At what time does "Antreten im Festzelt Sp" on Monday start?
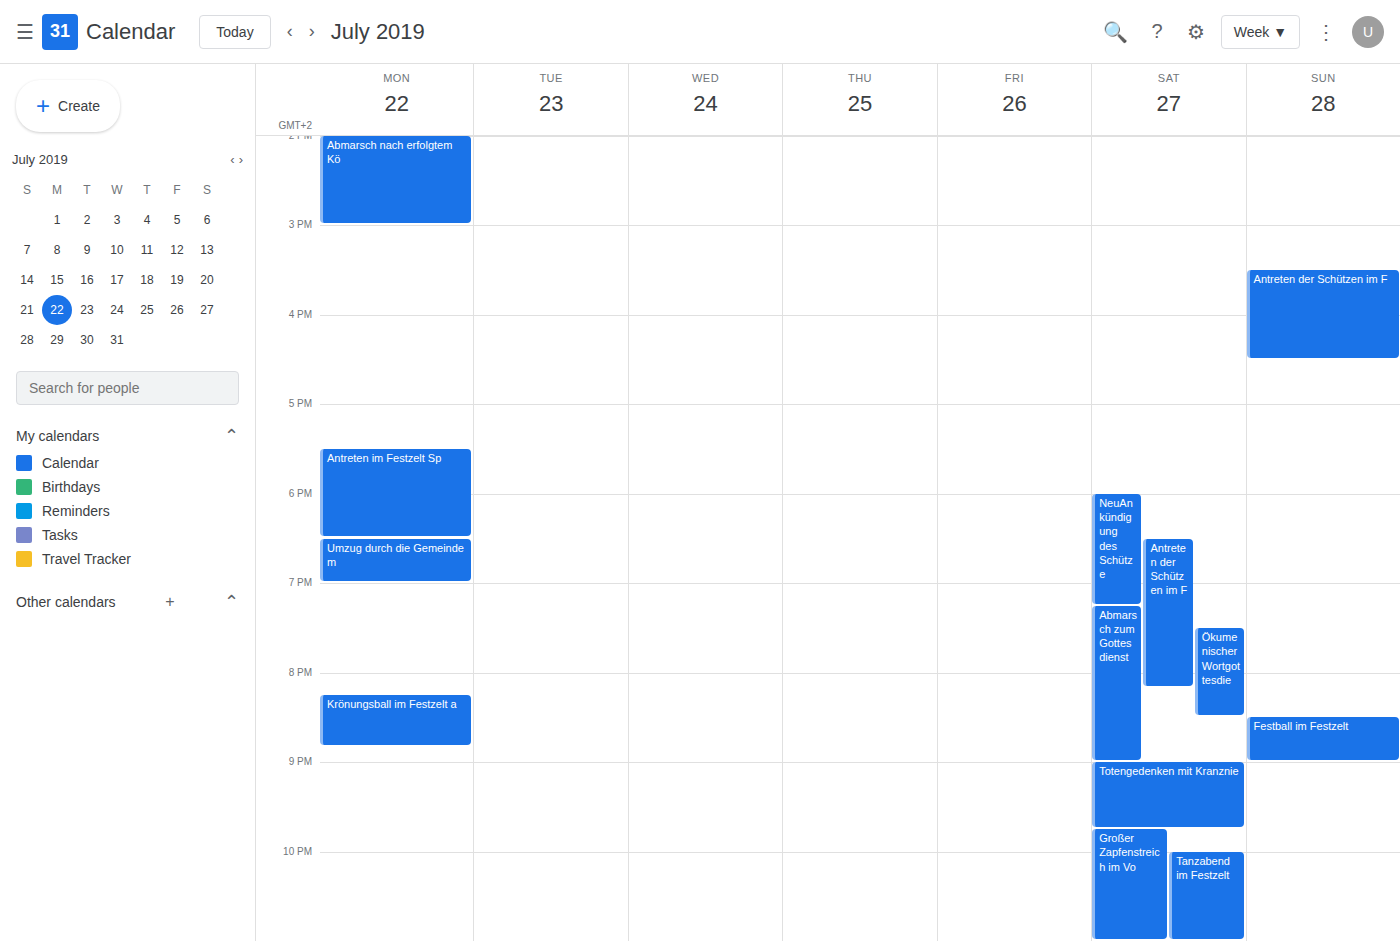
5:30 PM